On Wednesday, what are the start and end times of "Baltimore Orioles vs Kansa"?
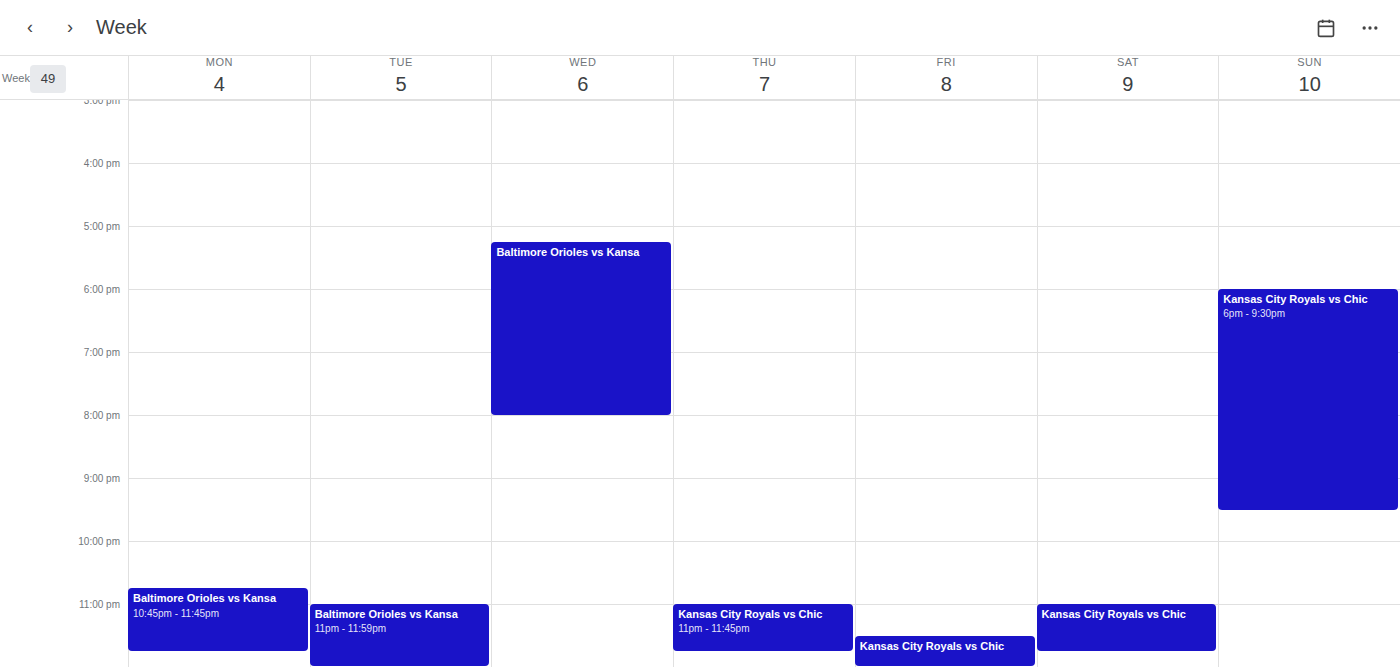
5:15 PM to 8:00 PM